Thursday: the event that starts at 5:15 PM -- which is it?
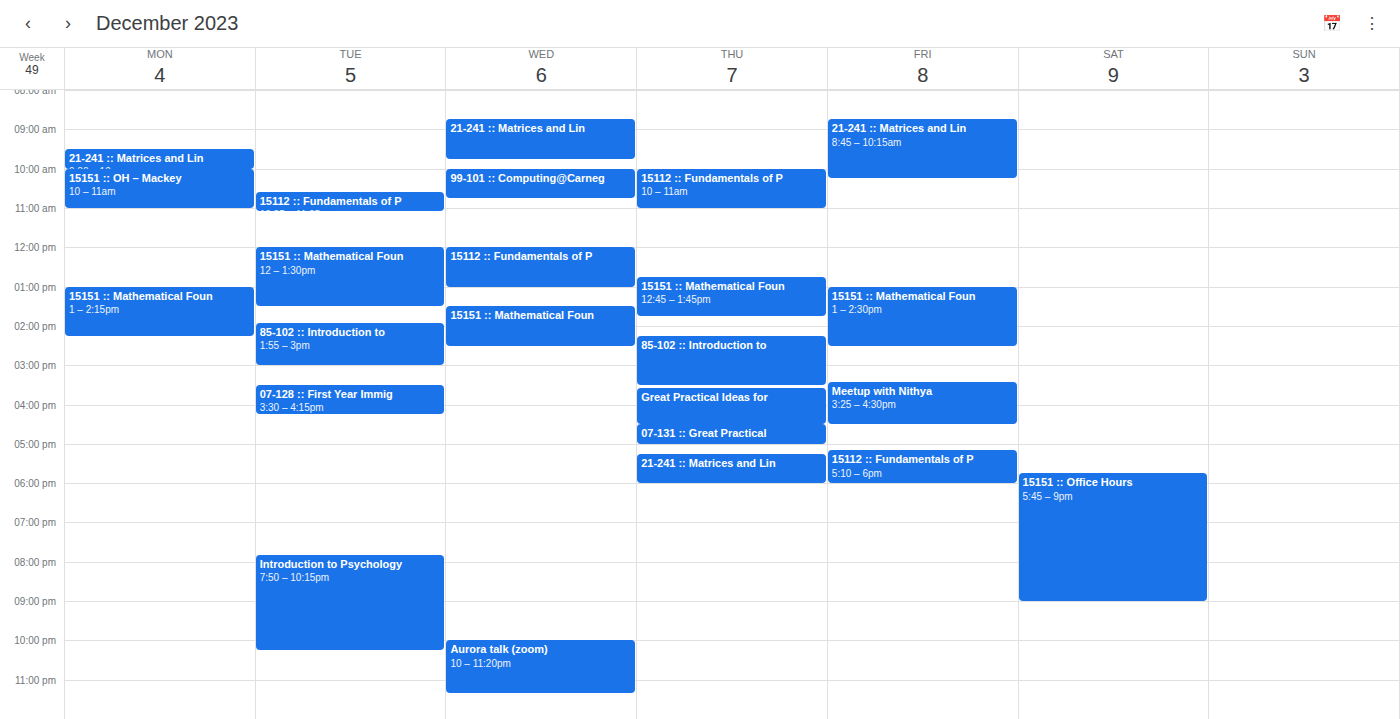
"21-241 :: Matrices and Lin"